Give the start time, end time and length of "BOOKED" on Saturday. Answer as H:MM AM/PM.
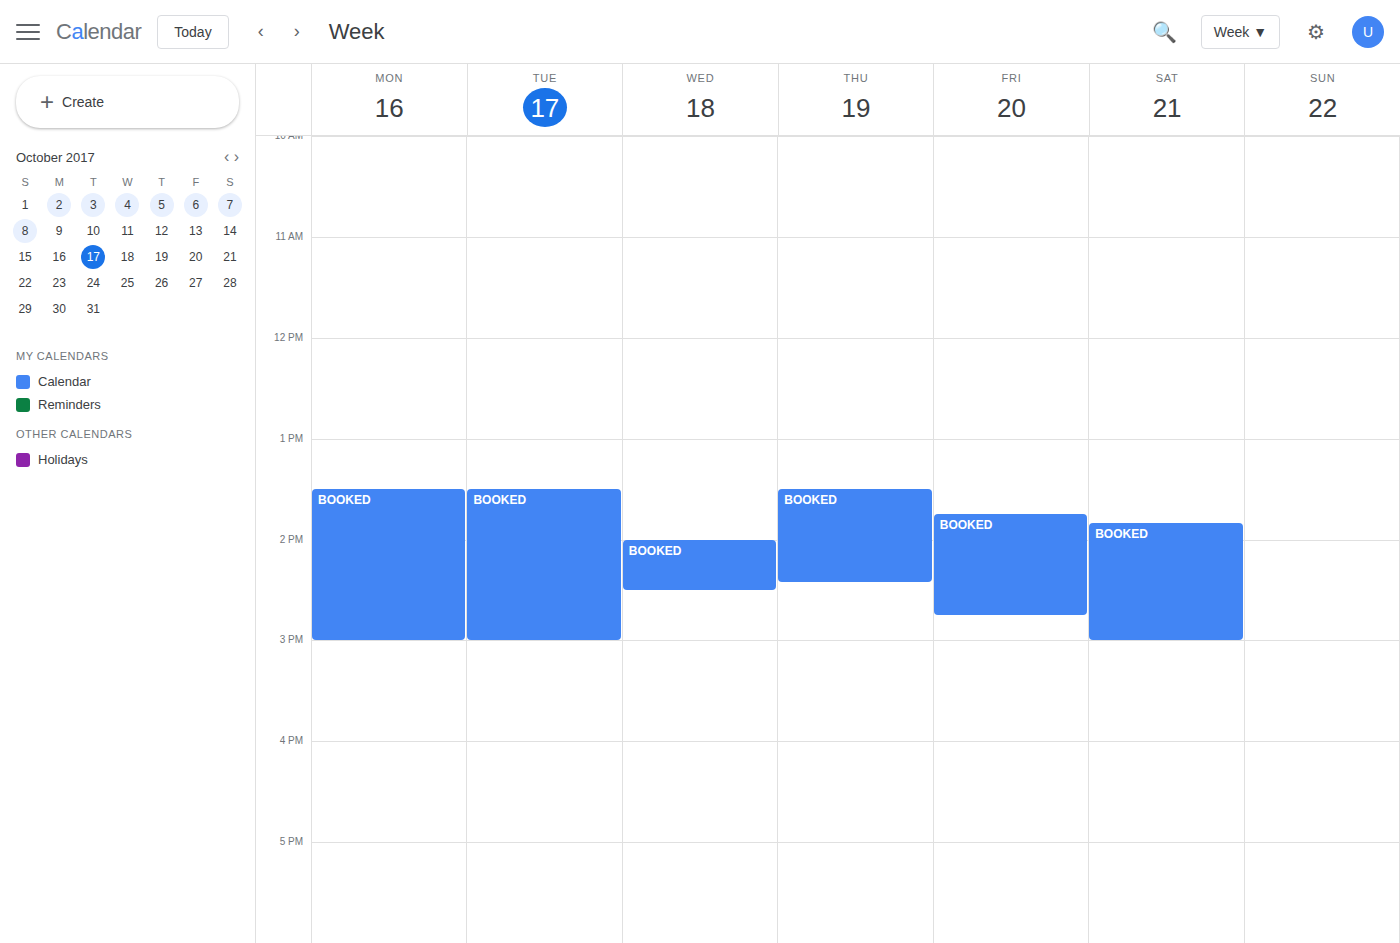
1:50 PM to 3:00 PM, 1 hour 10 minutes